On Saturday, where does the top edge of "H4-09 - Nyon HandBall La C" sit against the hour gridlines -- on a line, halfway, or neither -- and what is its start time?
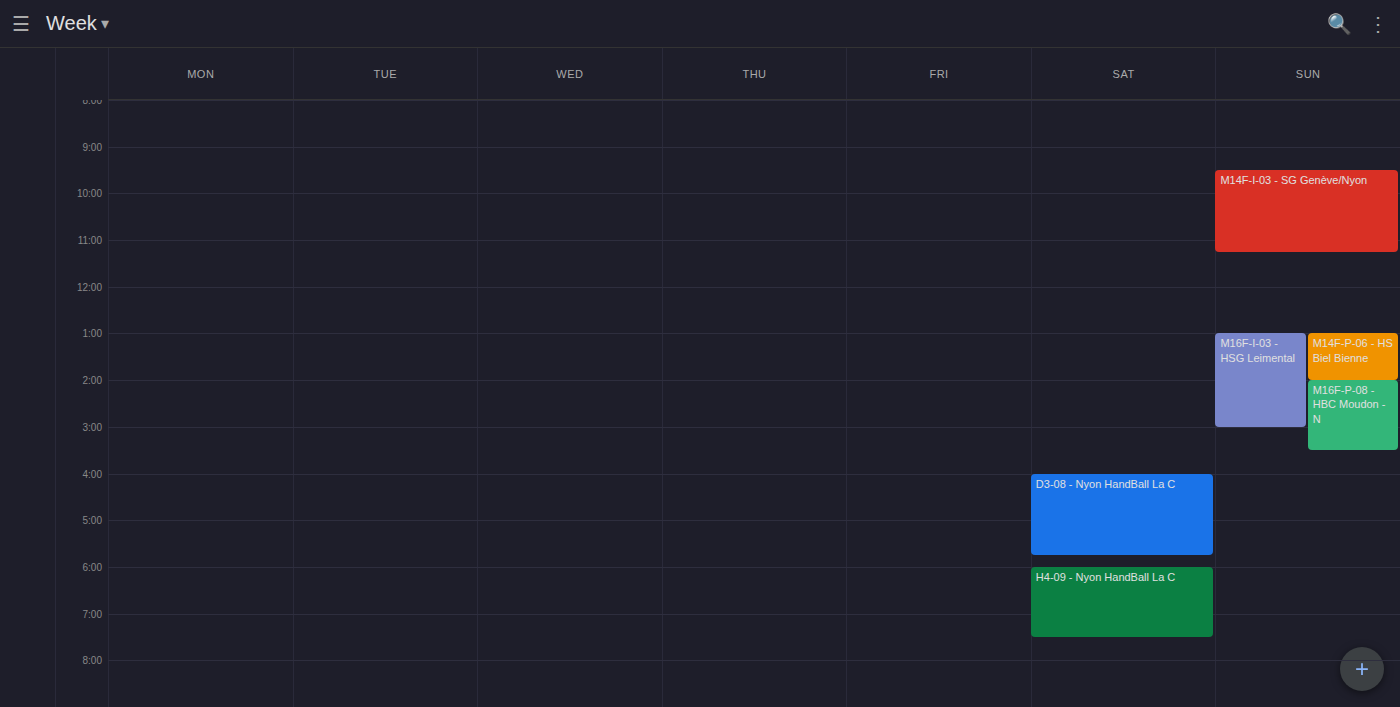
18:00 -- exactly on the 18:00 line.